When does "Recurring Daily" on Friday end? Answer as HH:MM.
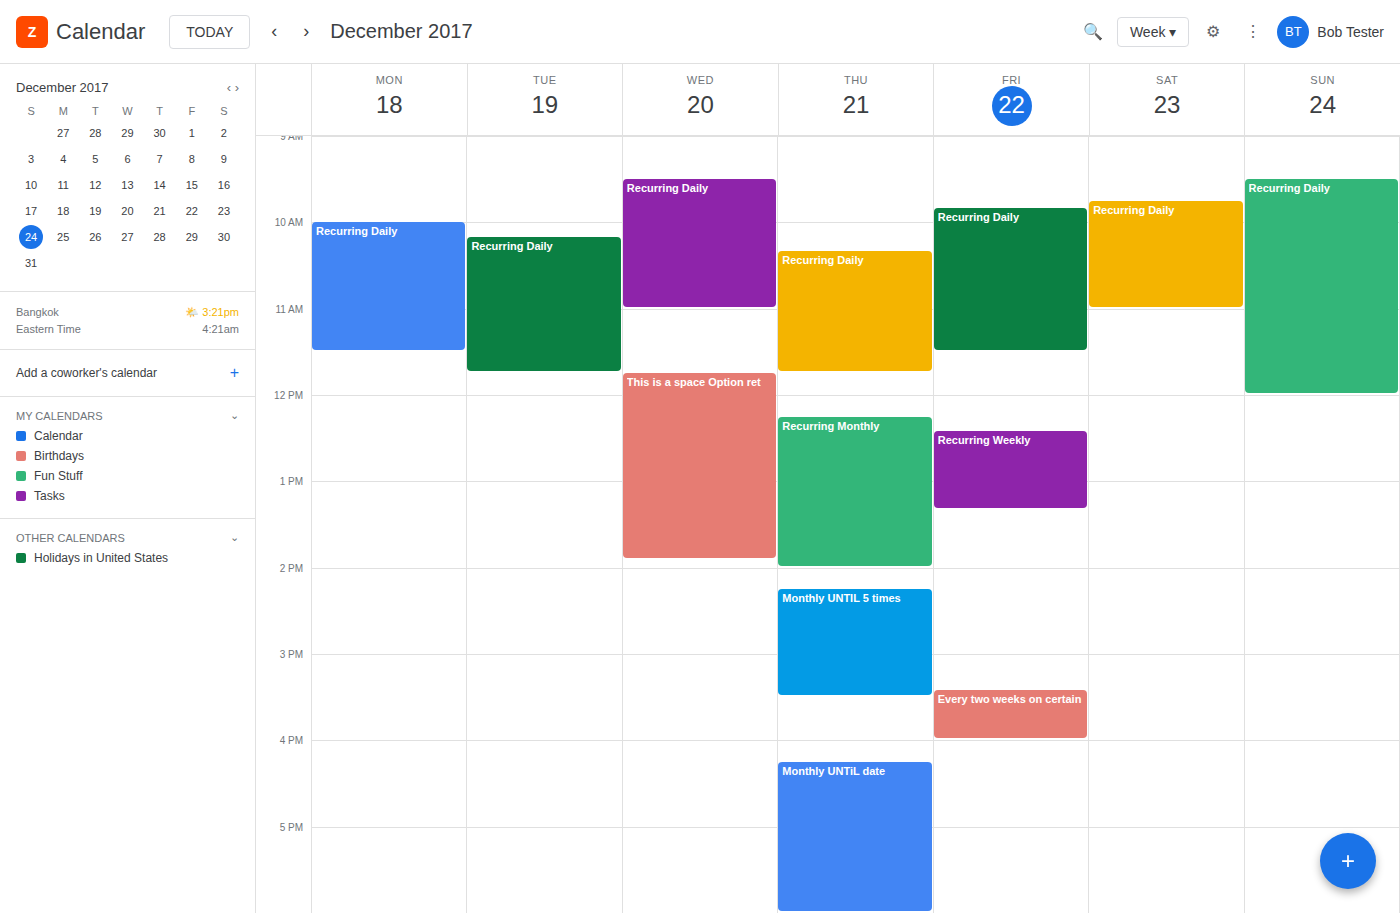
11:30